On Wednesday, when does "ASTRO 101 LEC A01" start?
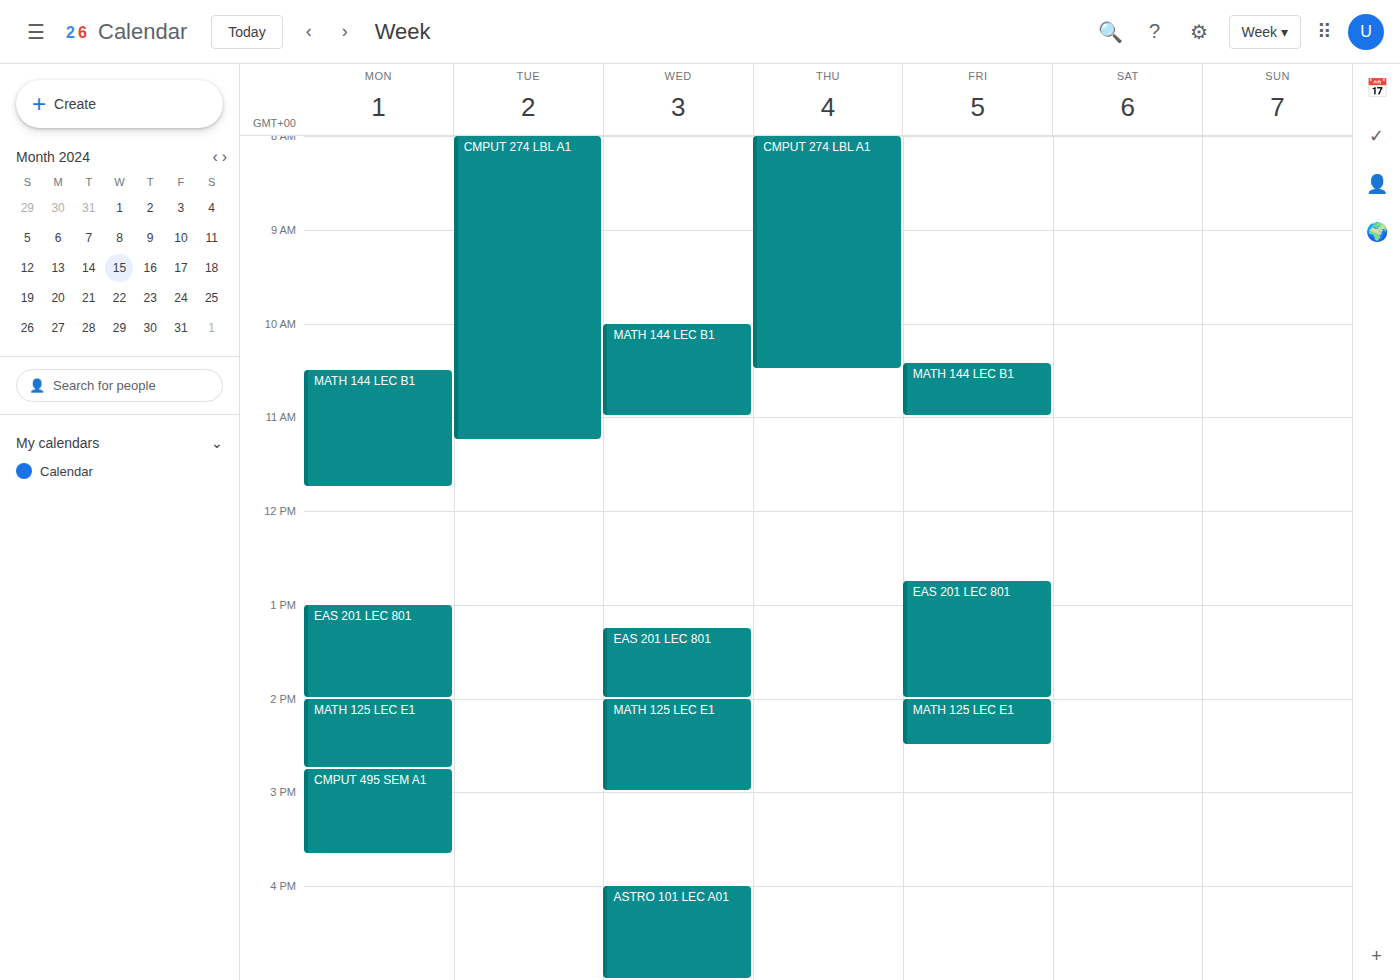
16:00